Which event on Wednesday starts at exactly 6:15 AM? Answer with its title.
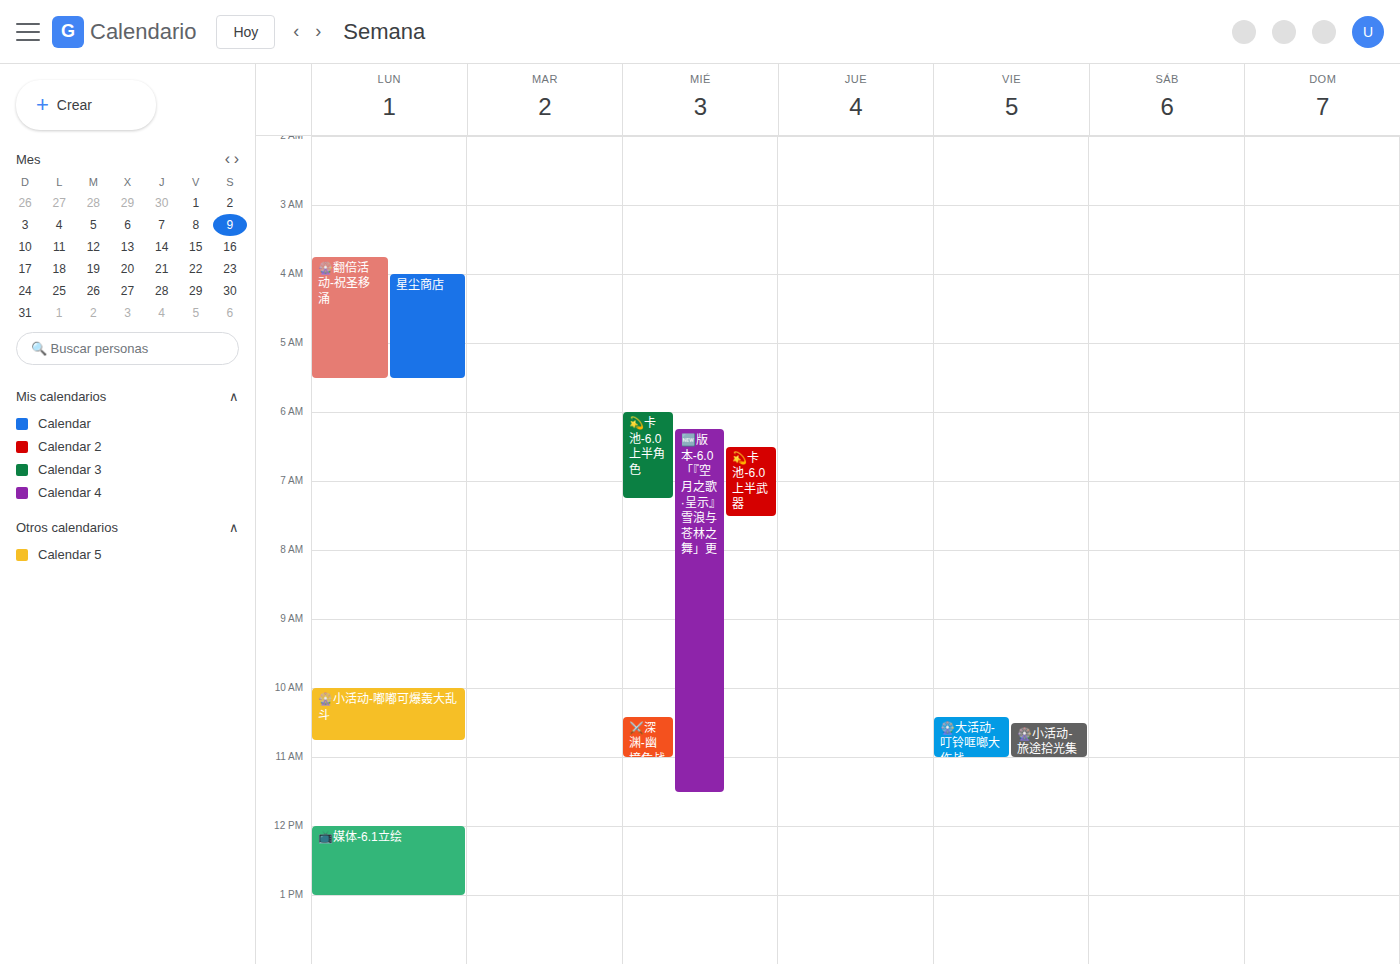
"🆕版本-6.0「『空月之歌·呈示』雪浪与苍林之舞」更"